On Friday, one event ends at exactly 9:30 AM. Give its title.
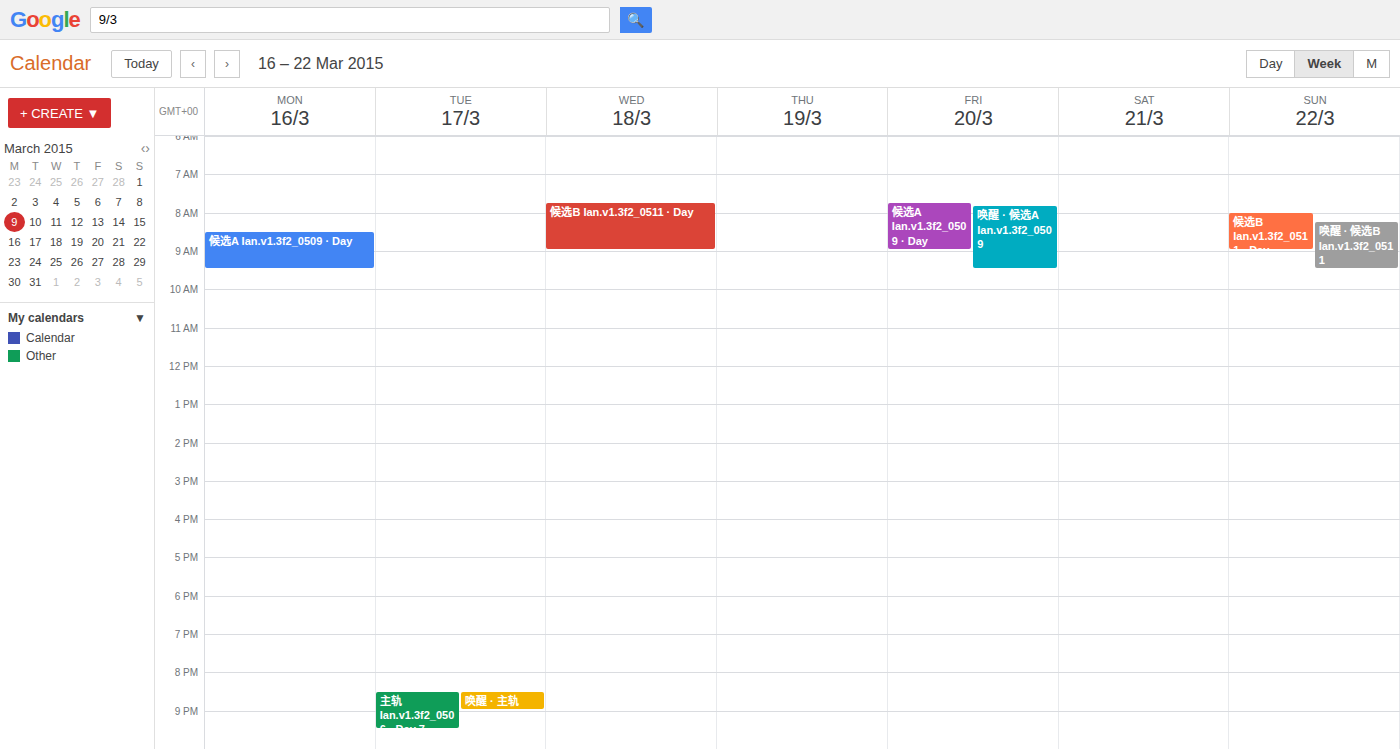
"唤醒 · 候选A Ian.v1.3f2_0509"